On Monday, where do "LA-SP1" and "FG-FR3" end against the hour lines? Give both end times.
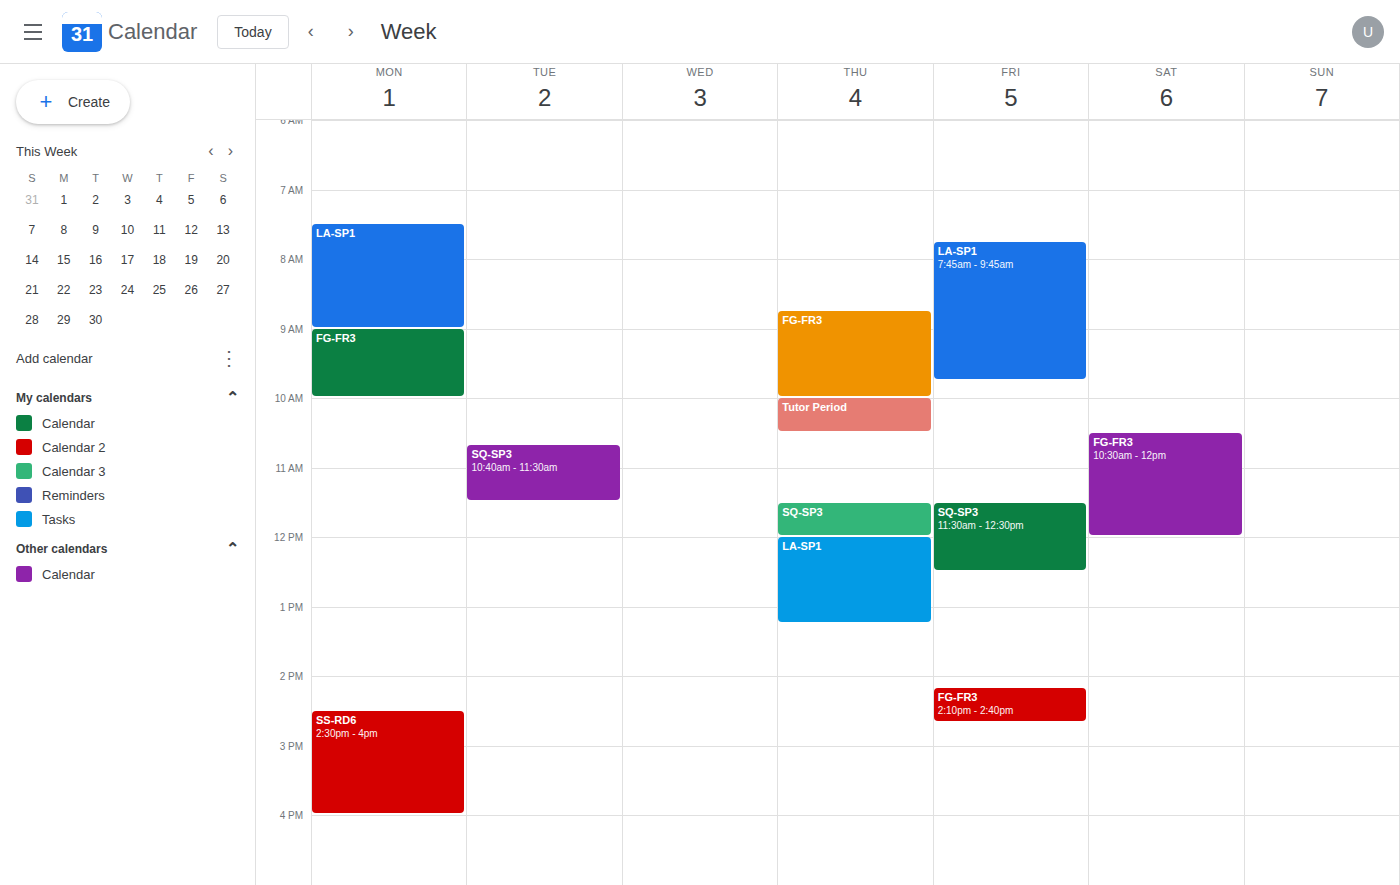
"LA-SP1": 9:00 AM, exactly on the 9 AM line. "FG-FR3": 10:00 AM, exactly on the 10 AM line.